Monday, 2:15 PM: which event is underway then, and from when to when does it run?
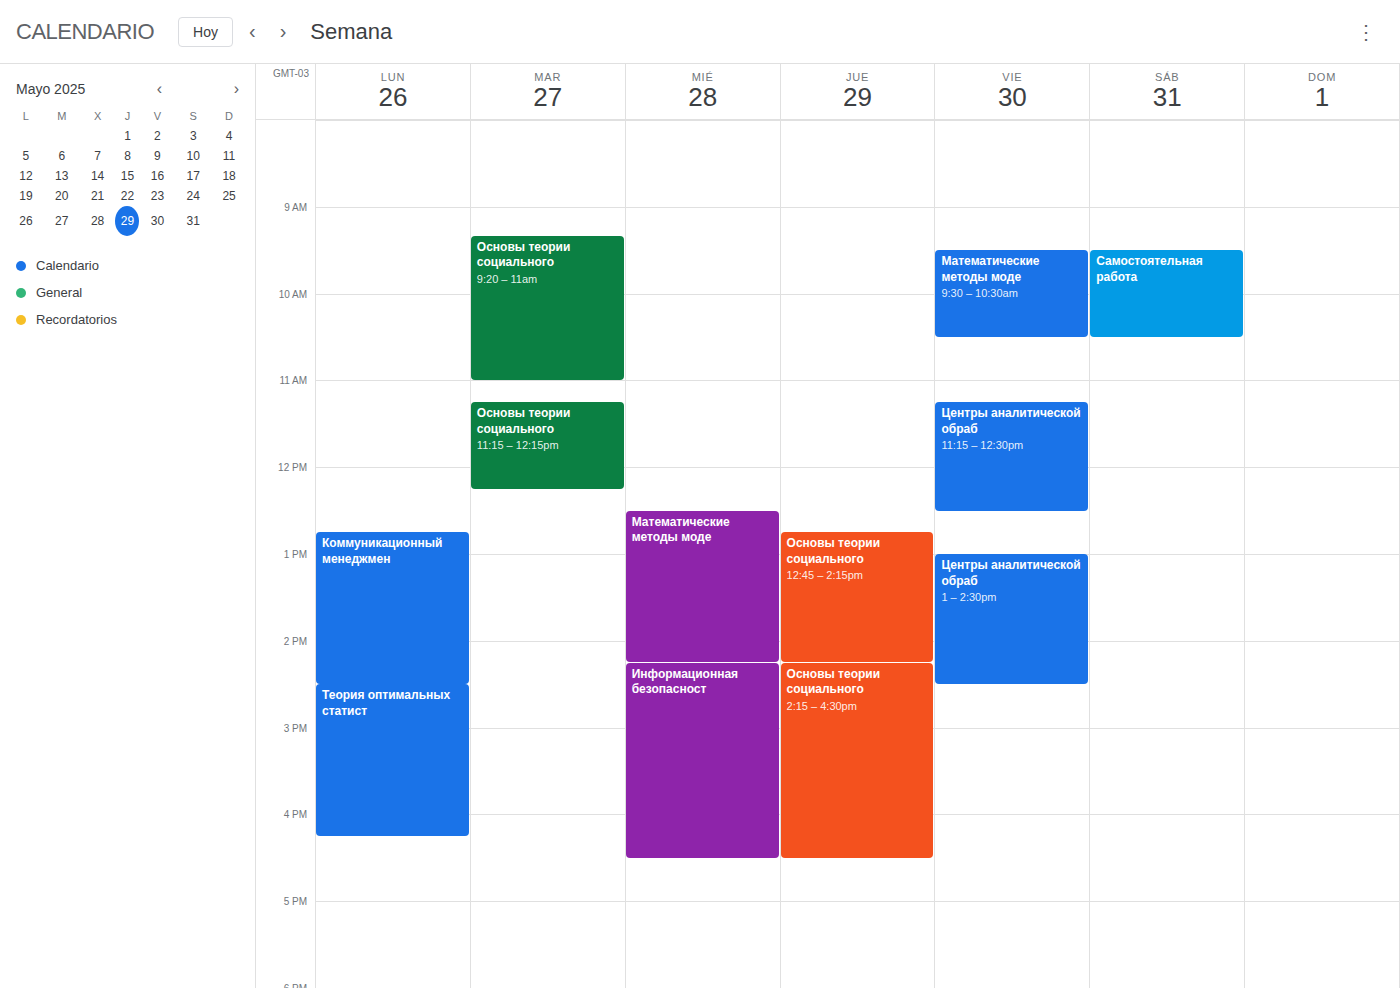
"Коммуникационный менеджмен", 12:45 PM to 2:30 PM